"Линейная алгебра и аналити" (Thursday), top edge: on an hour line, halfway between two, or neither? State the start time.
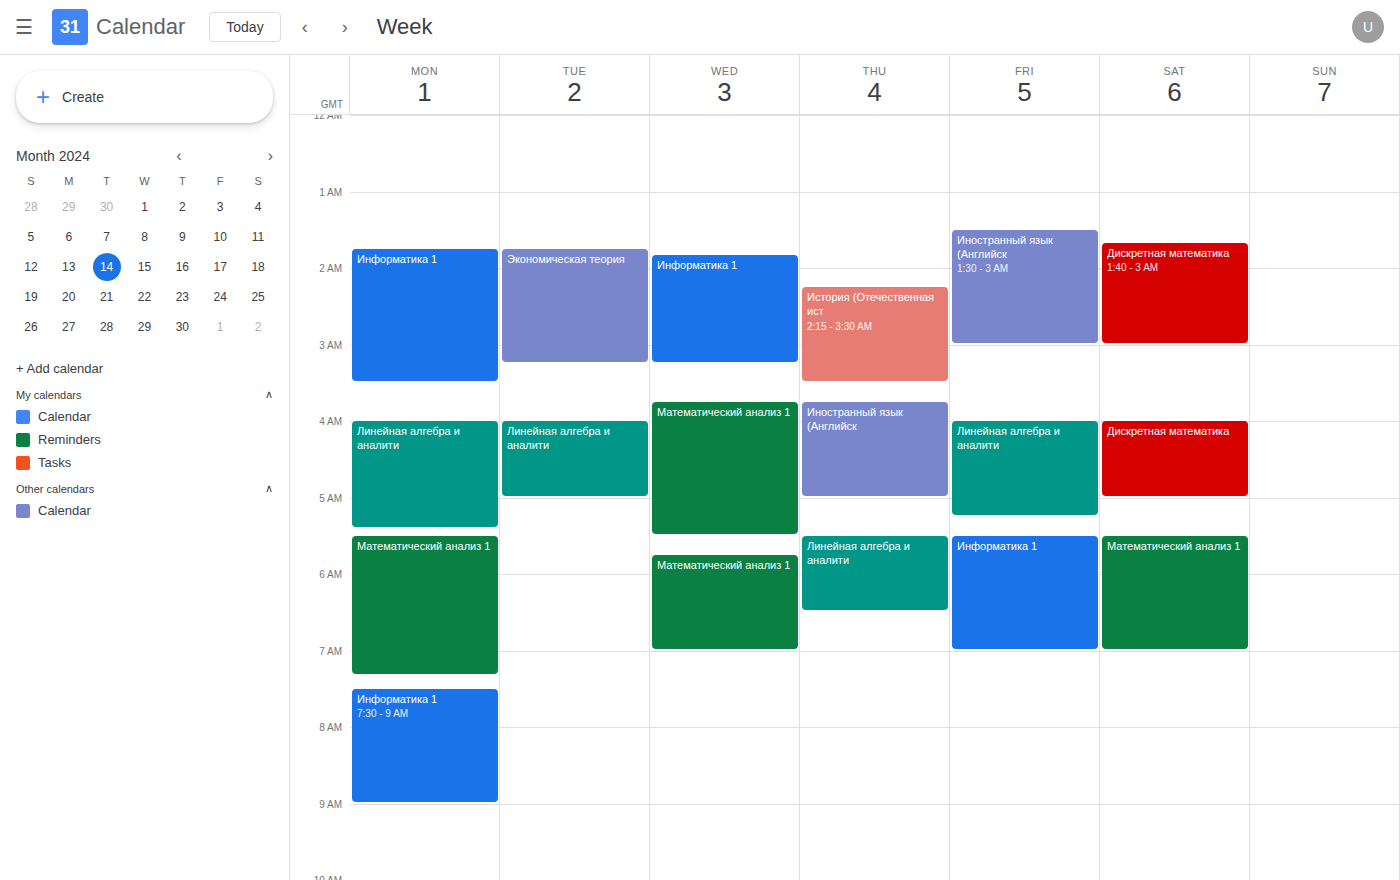
5:30 AM -- halfway between the 5 AM and 6 AM lines.